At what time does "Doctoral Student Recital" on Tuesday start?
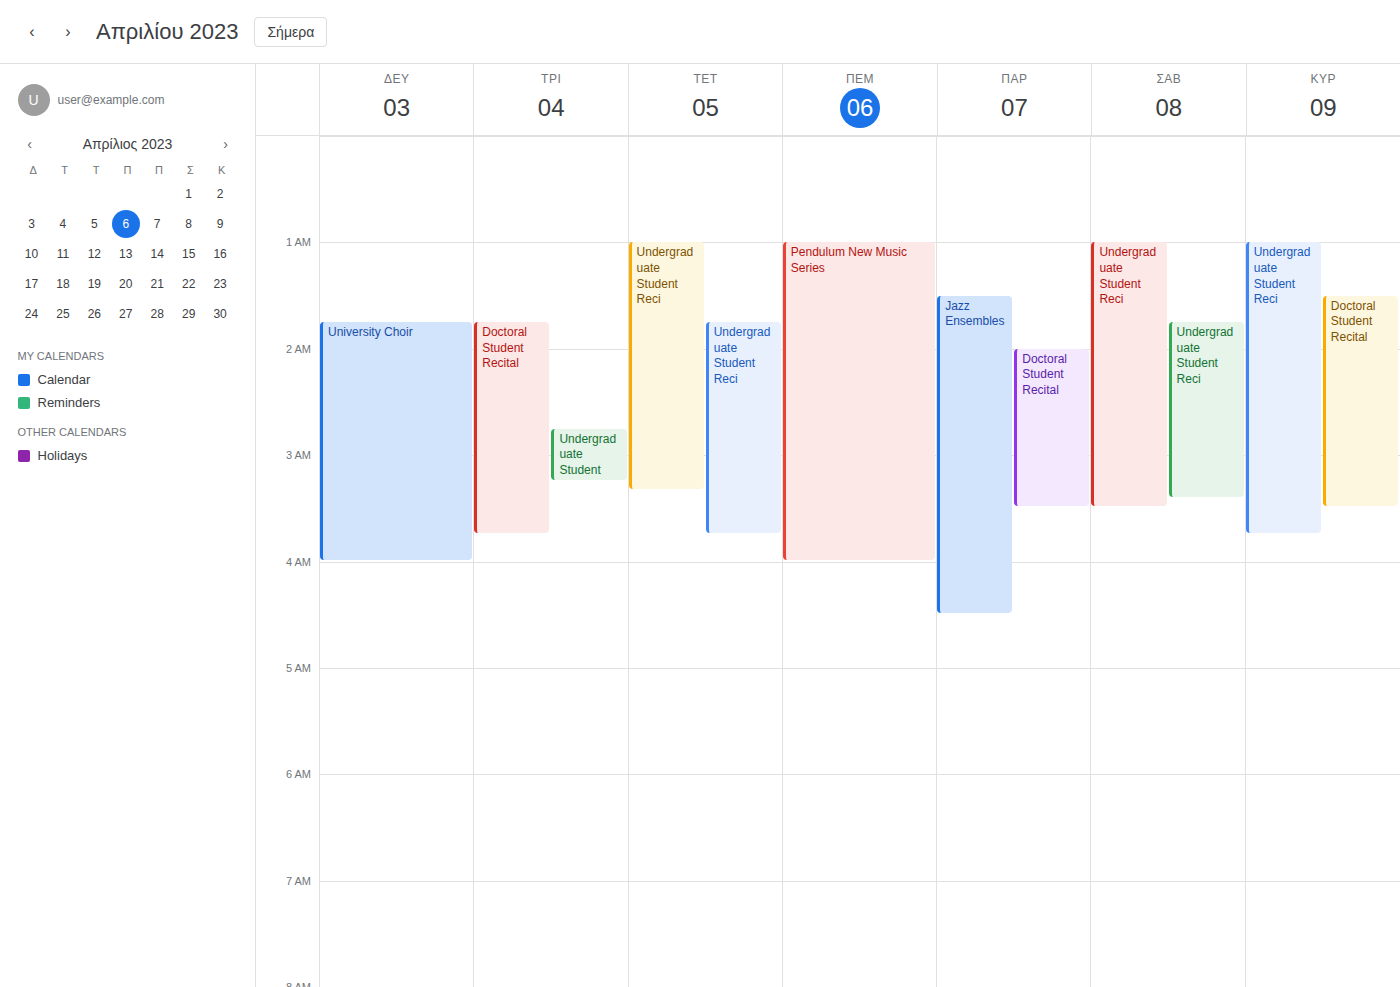
1:45 AM